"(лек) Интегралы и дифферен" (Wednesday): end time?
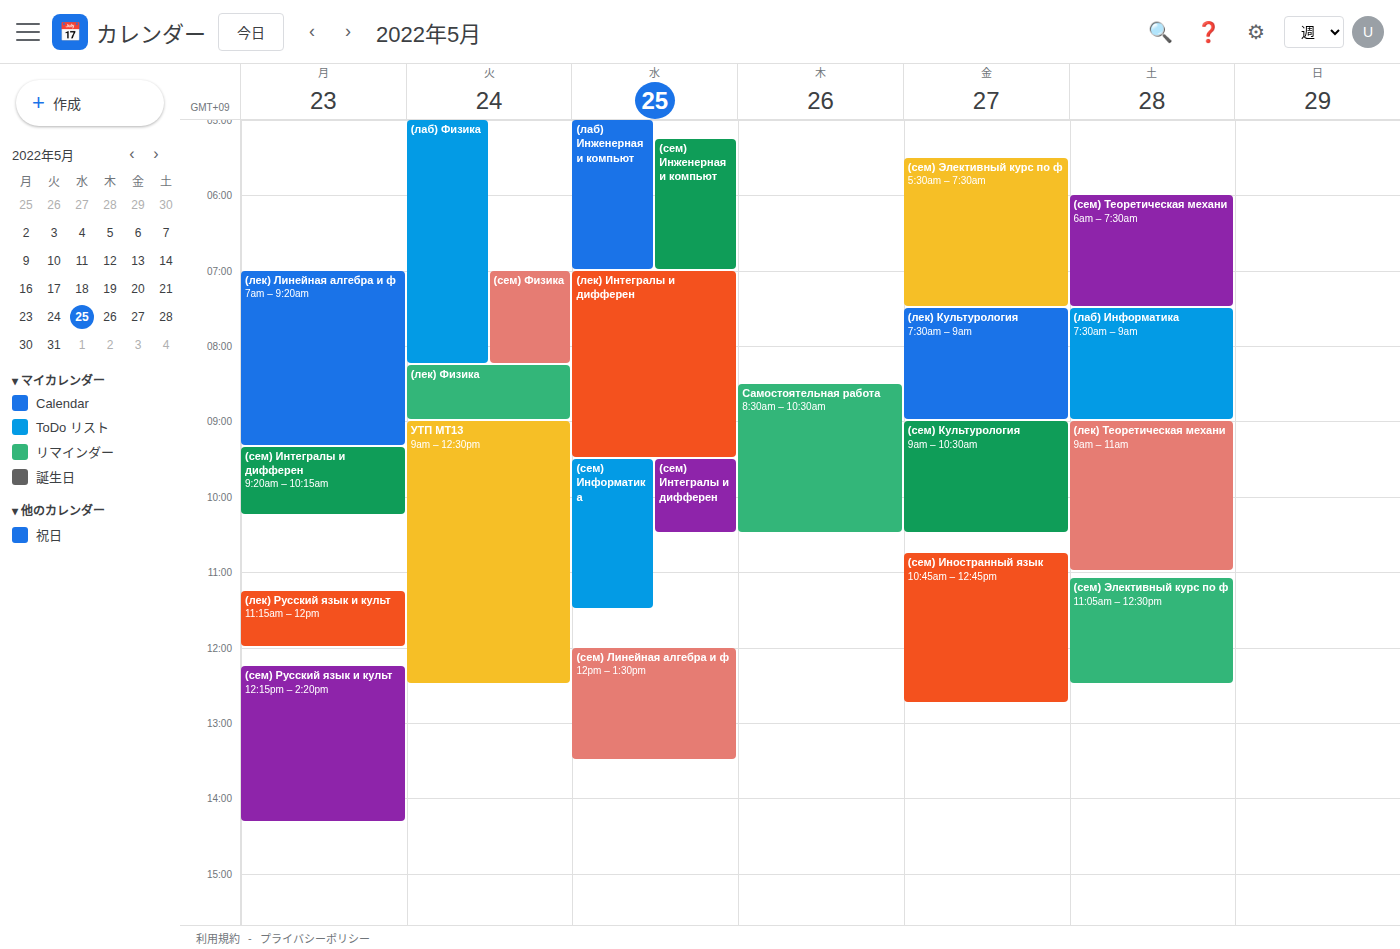
9:30 AM